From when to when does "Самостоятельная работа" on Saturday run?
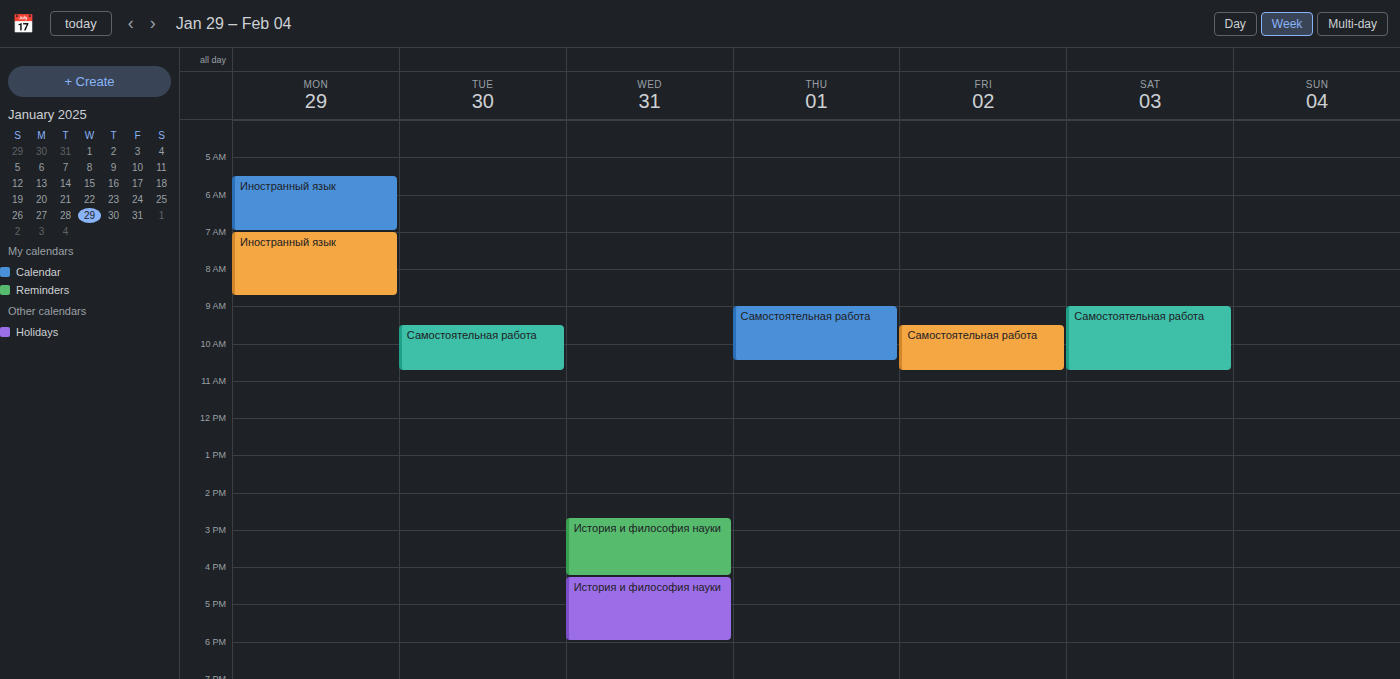
9:00 AM to 10:45 AM